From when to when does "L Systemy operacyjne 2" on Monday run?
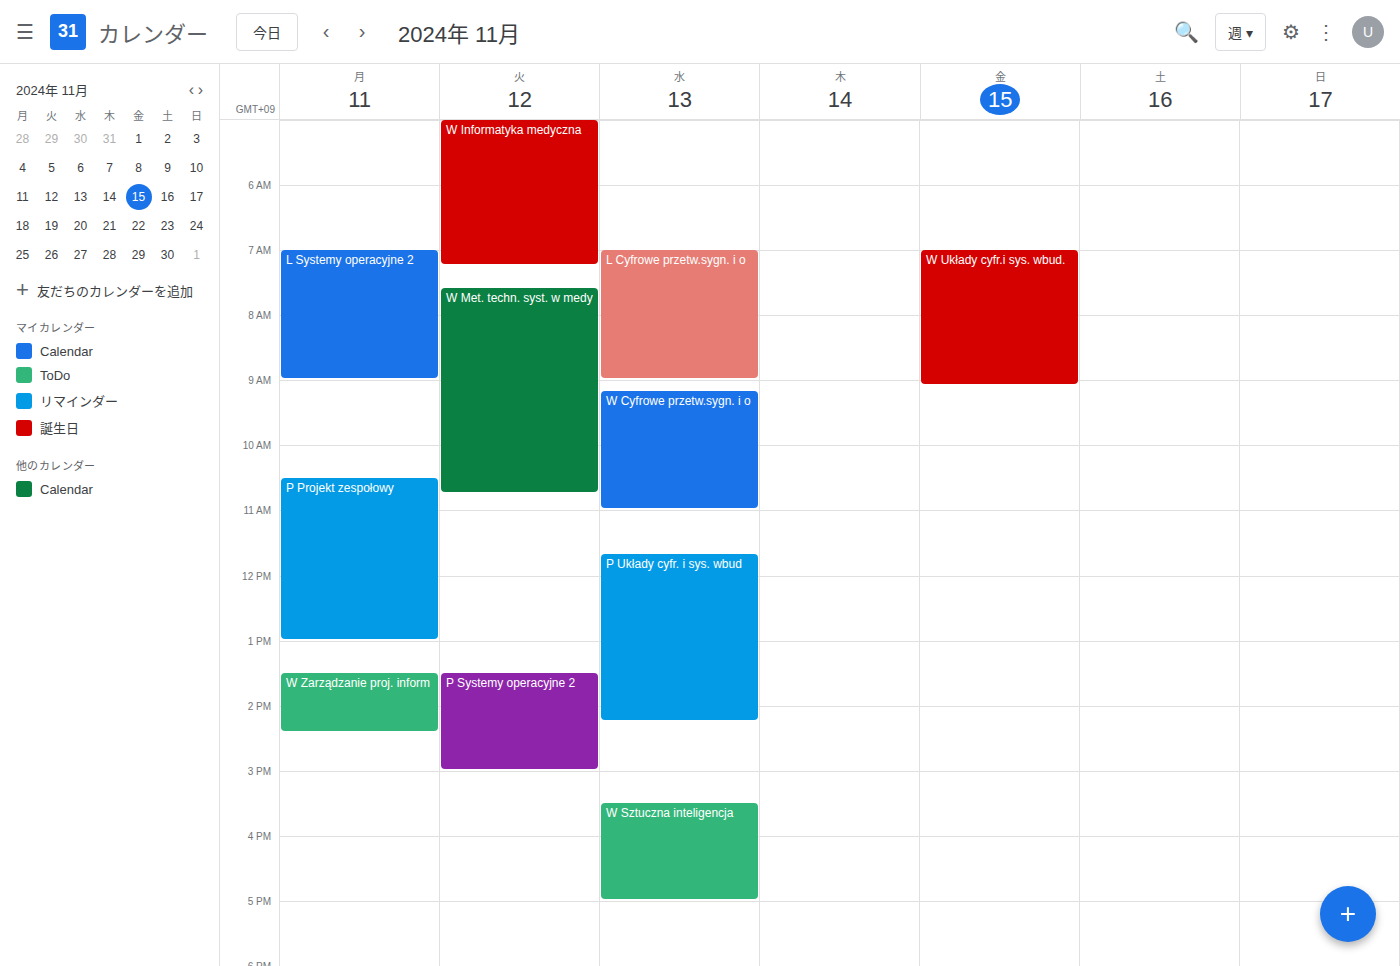
07:00 to 09:00